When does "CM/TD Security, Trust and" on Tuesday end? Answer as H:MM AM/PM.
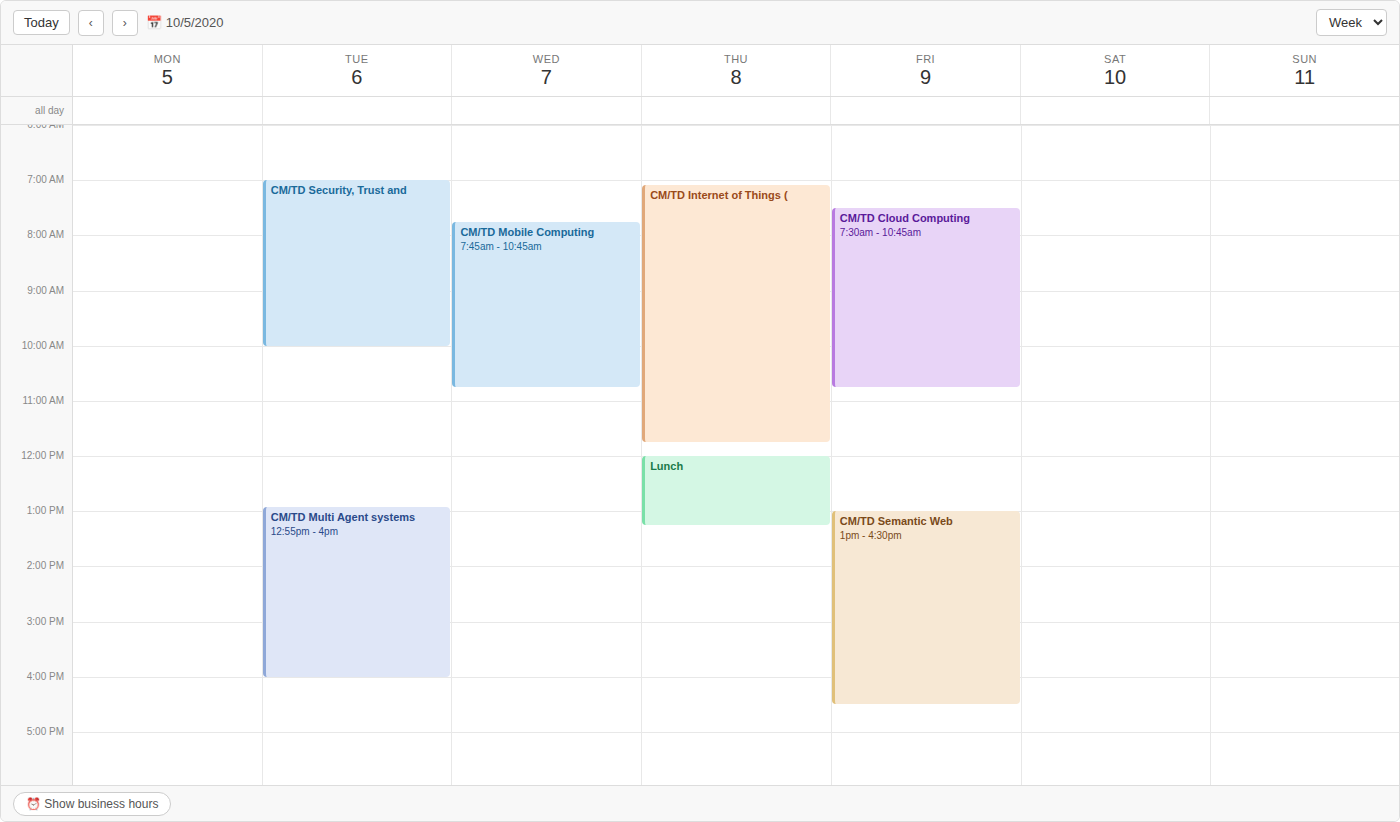
10:00 AM